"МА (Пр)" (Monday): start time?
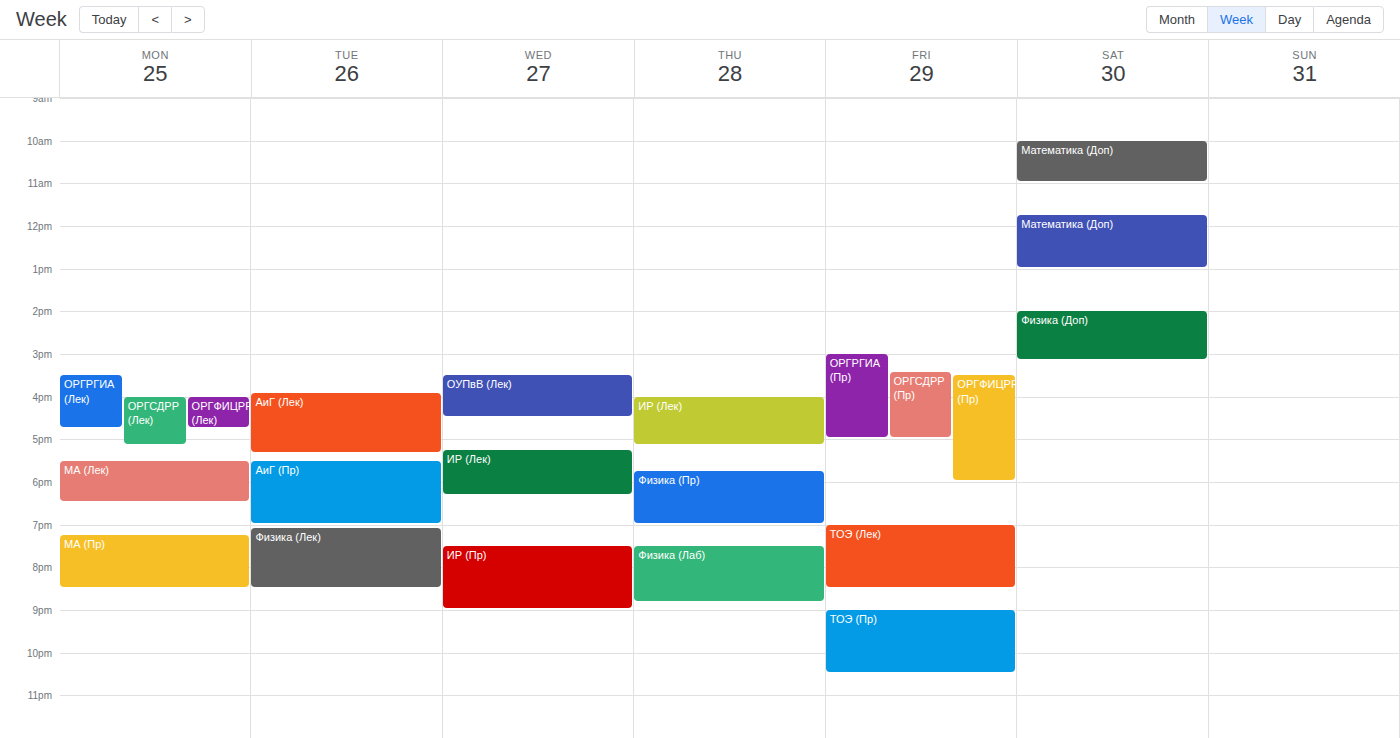
7:15 PM